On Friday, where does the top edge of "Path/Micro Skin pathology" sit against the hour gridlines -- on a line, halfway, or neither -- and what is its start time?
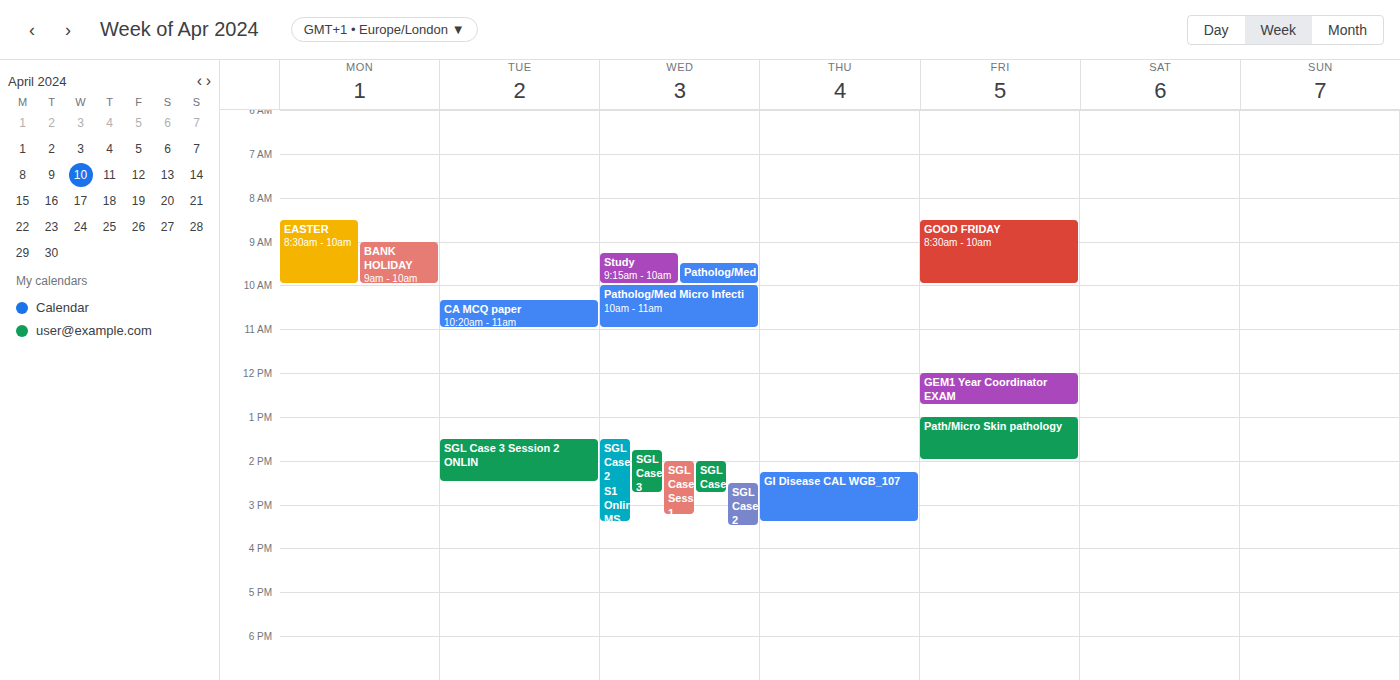
13:00 -- exactly on the 13:00 line.